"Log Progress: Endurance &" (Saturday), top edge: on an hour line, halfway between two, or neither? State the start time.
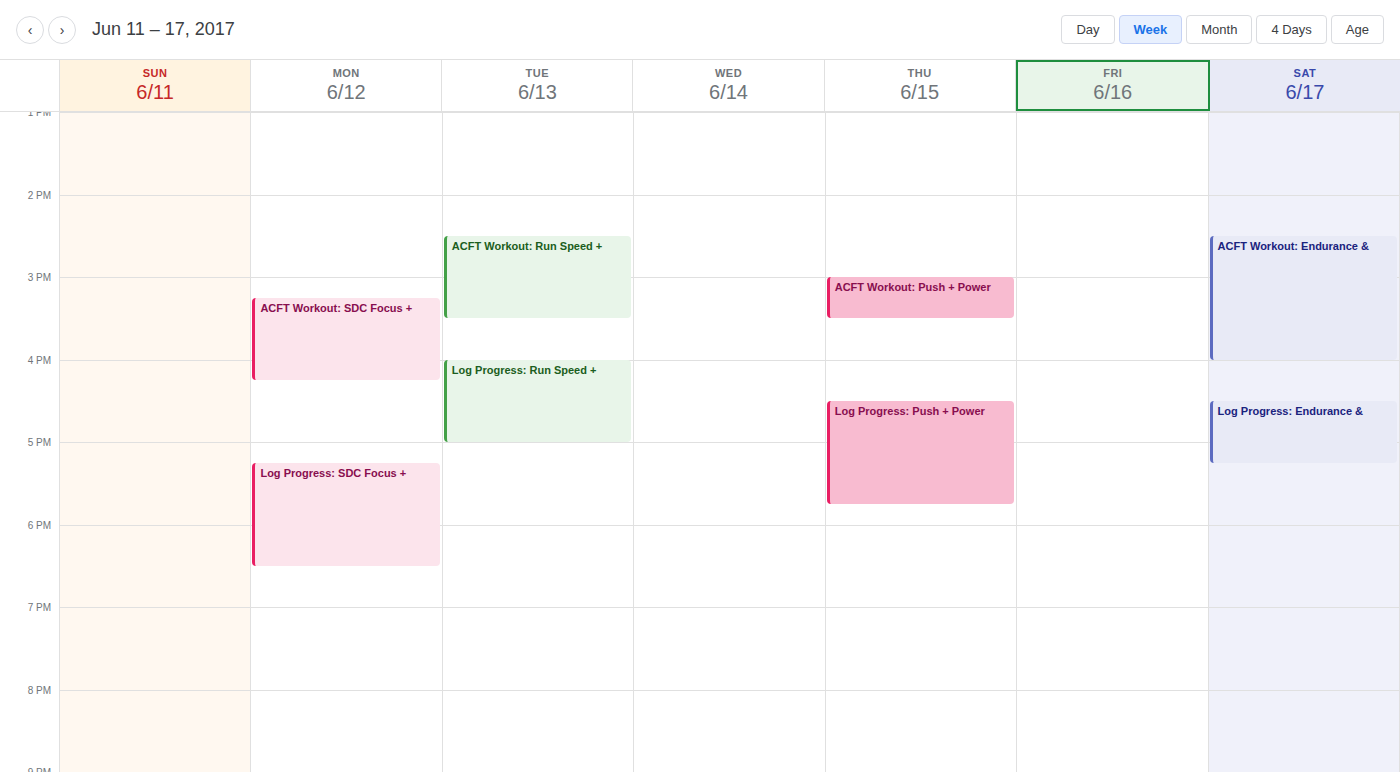
4:30 PM -- halfway between the 4 PM and 5 PM lines.